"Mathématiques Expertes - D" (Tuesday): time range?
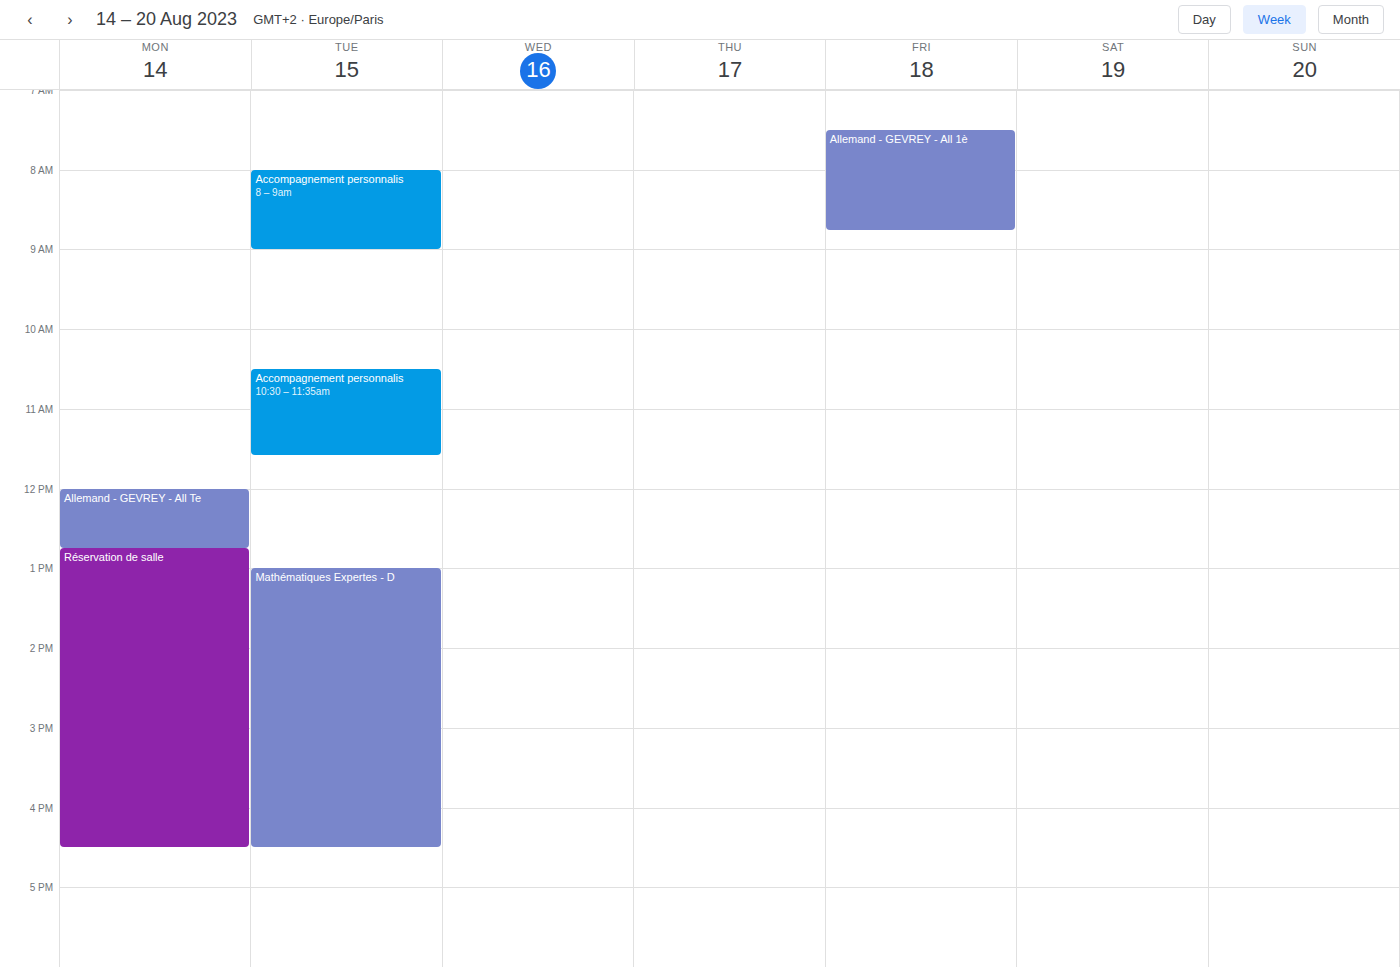
1:00 PM to 4:30 PM